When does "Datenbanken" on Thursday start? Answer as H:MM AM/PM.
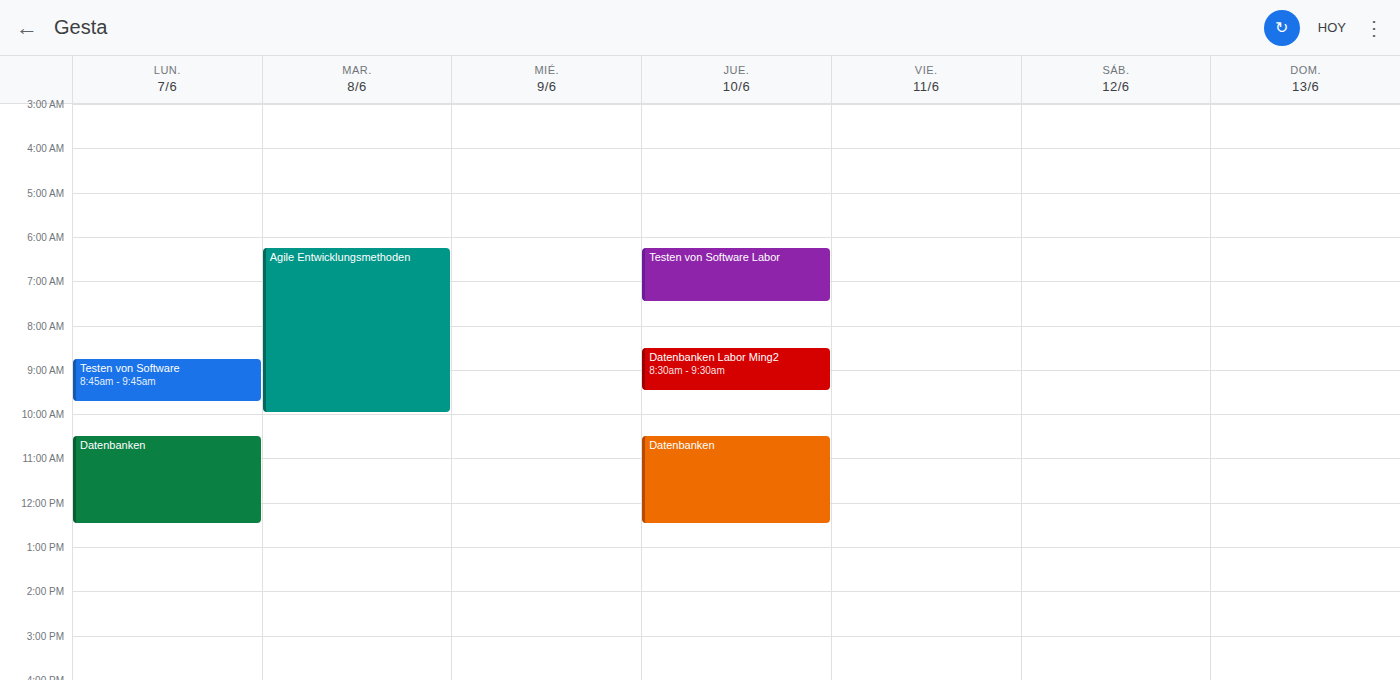
10:30 AM